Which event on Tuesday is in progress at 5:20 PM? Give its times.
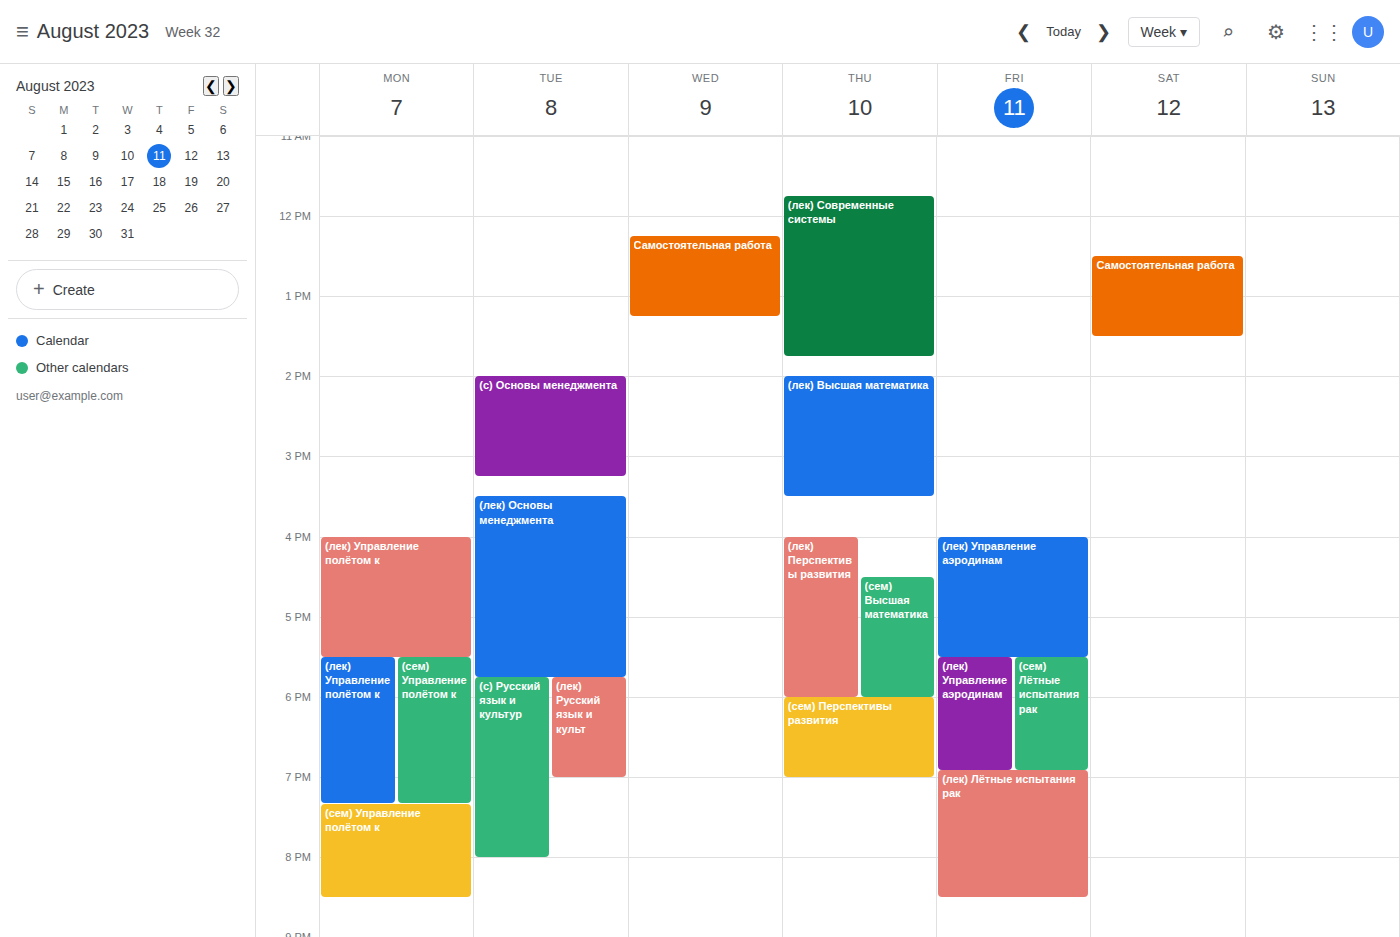
"(лек) Основы менеджмента", 3:30 PM to 5:45 PM